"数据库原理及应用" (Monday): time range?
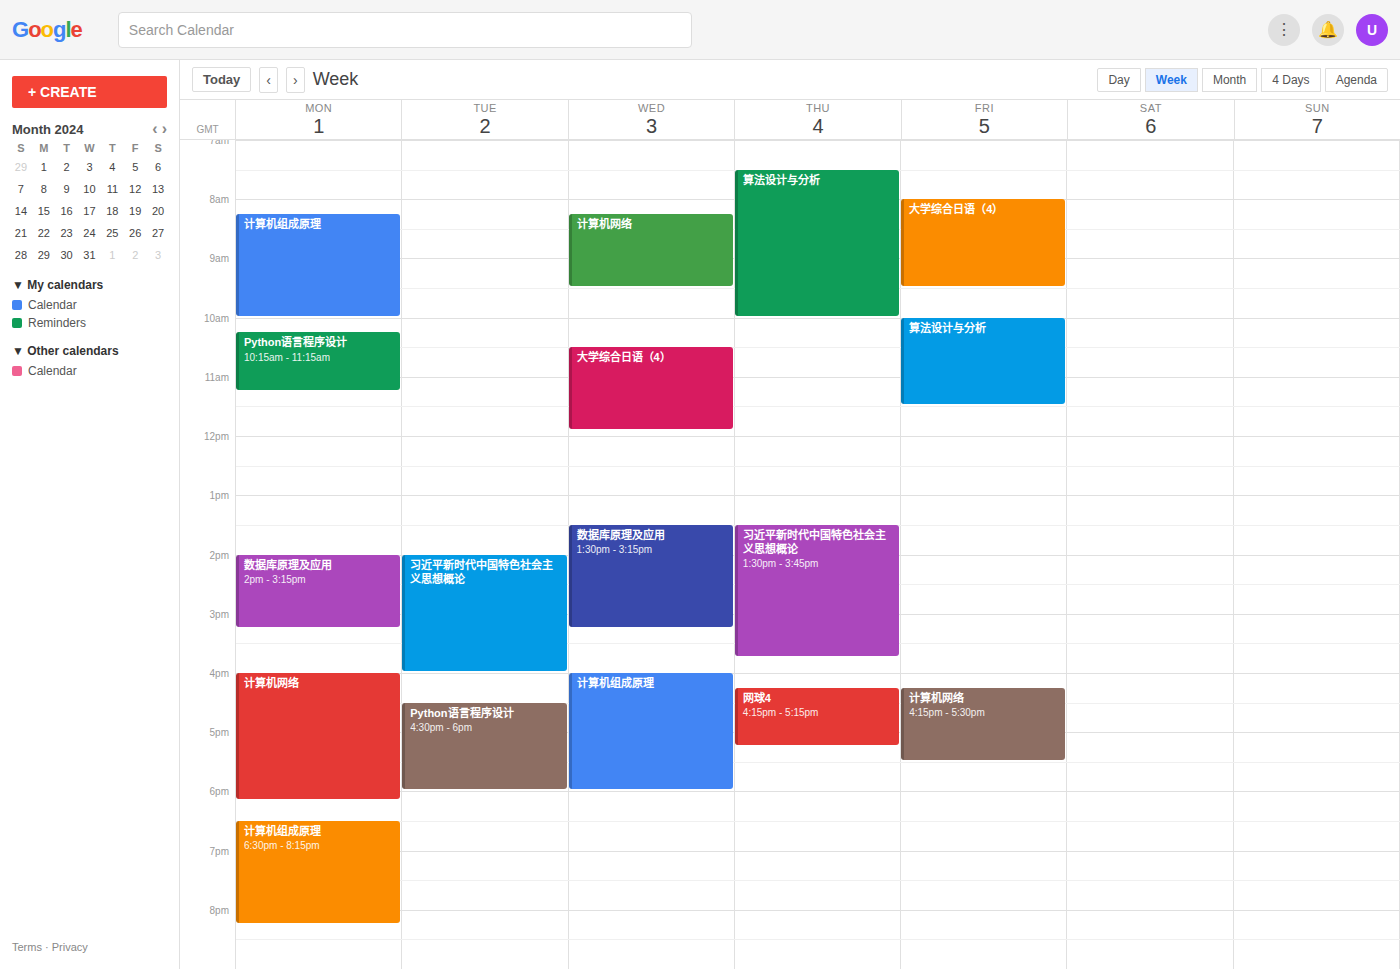
2:00 PM to 3:15 PM